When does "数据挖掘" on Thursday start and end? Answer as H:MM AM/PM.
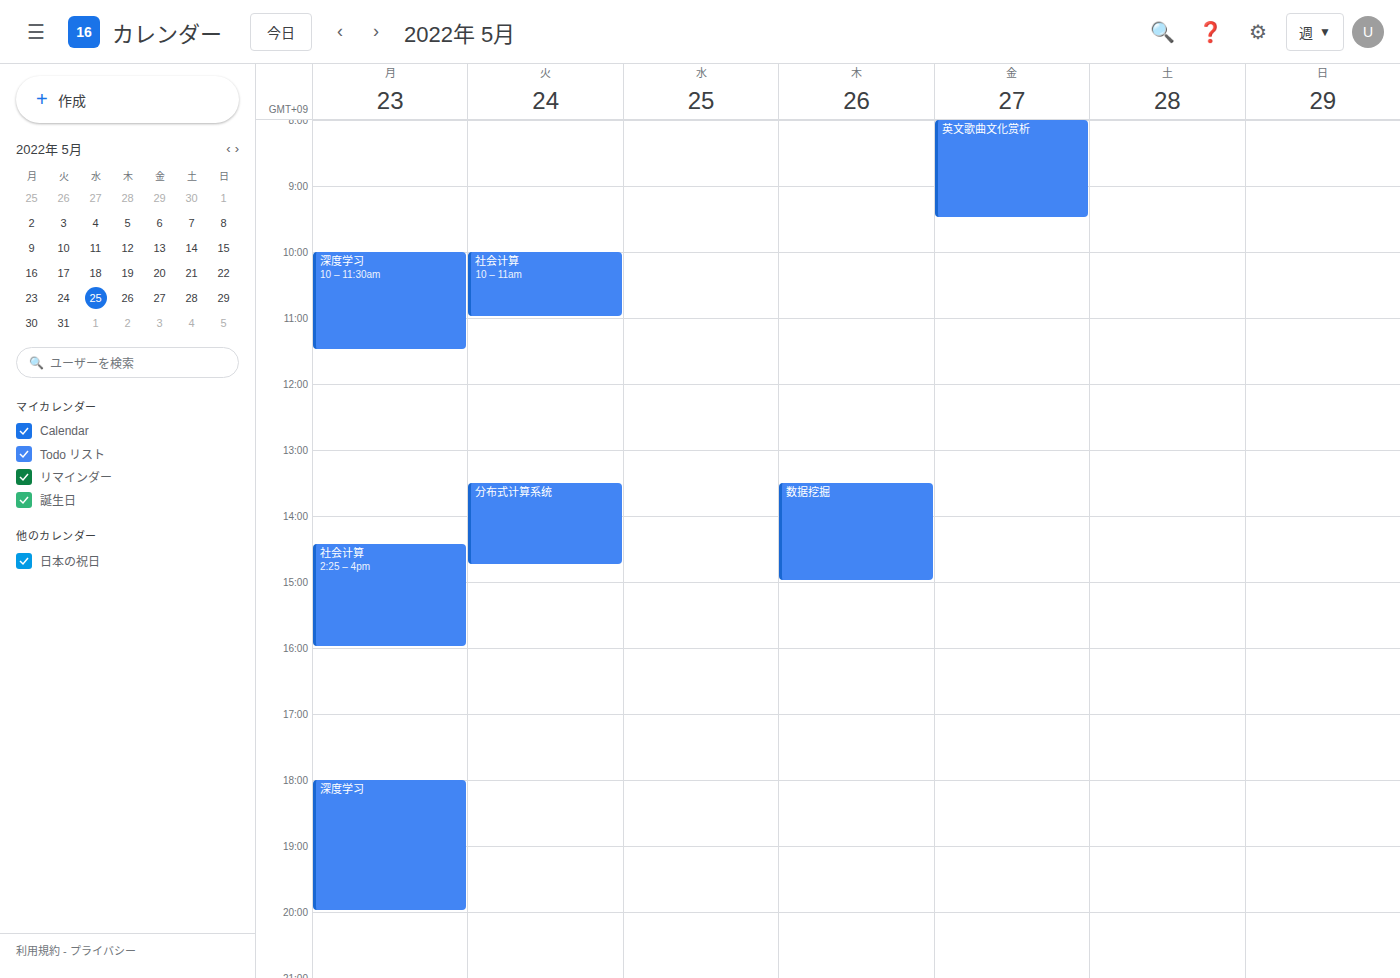
1:30 PM to 3:00 PM